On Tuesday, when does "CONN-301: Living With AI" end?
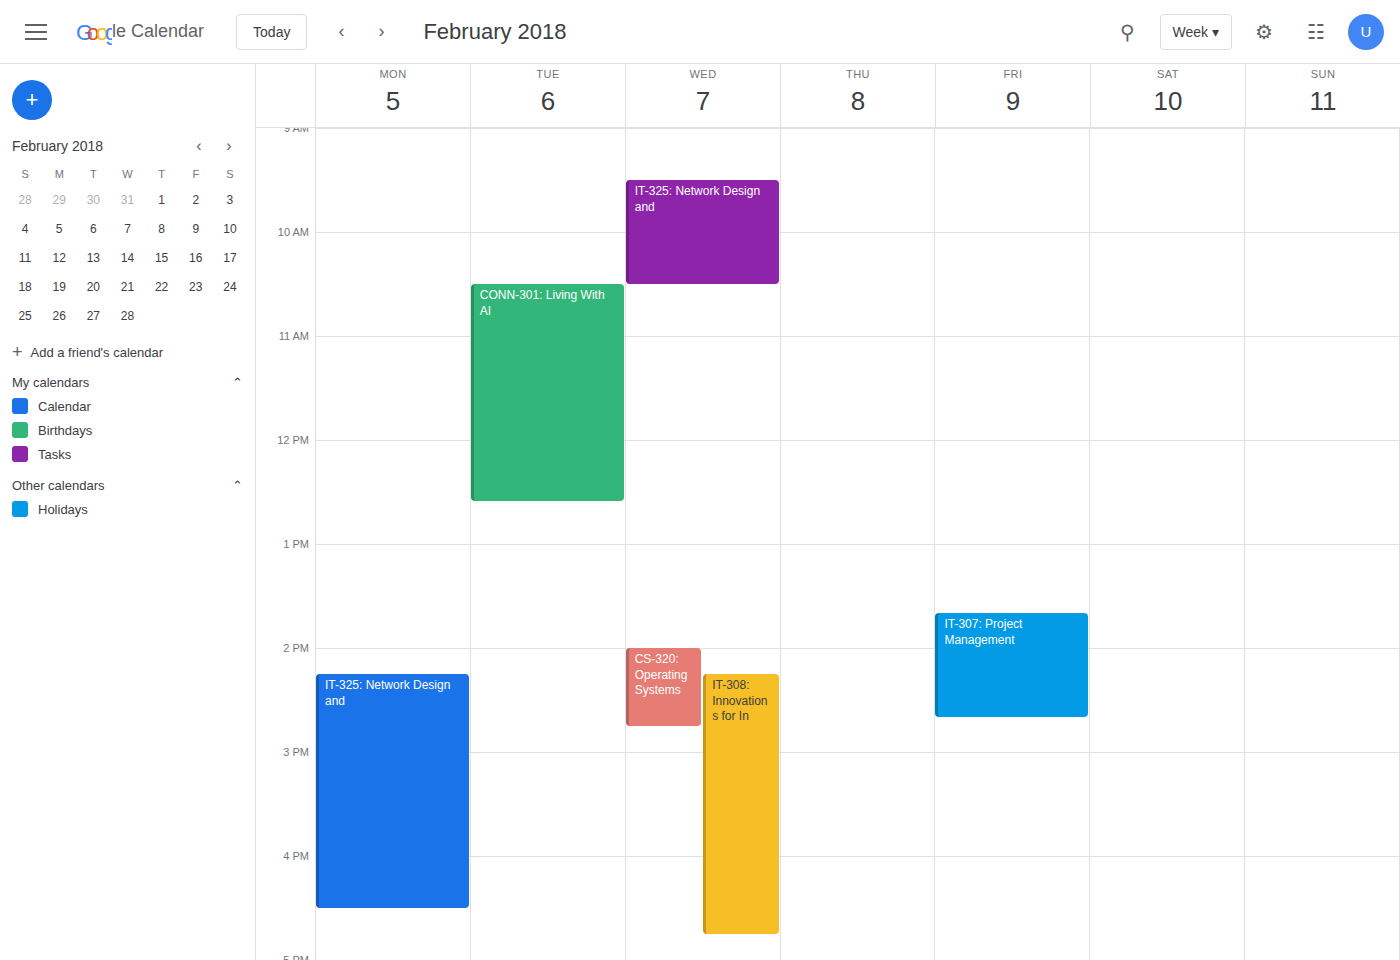
12:35 PM